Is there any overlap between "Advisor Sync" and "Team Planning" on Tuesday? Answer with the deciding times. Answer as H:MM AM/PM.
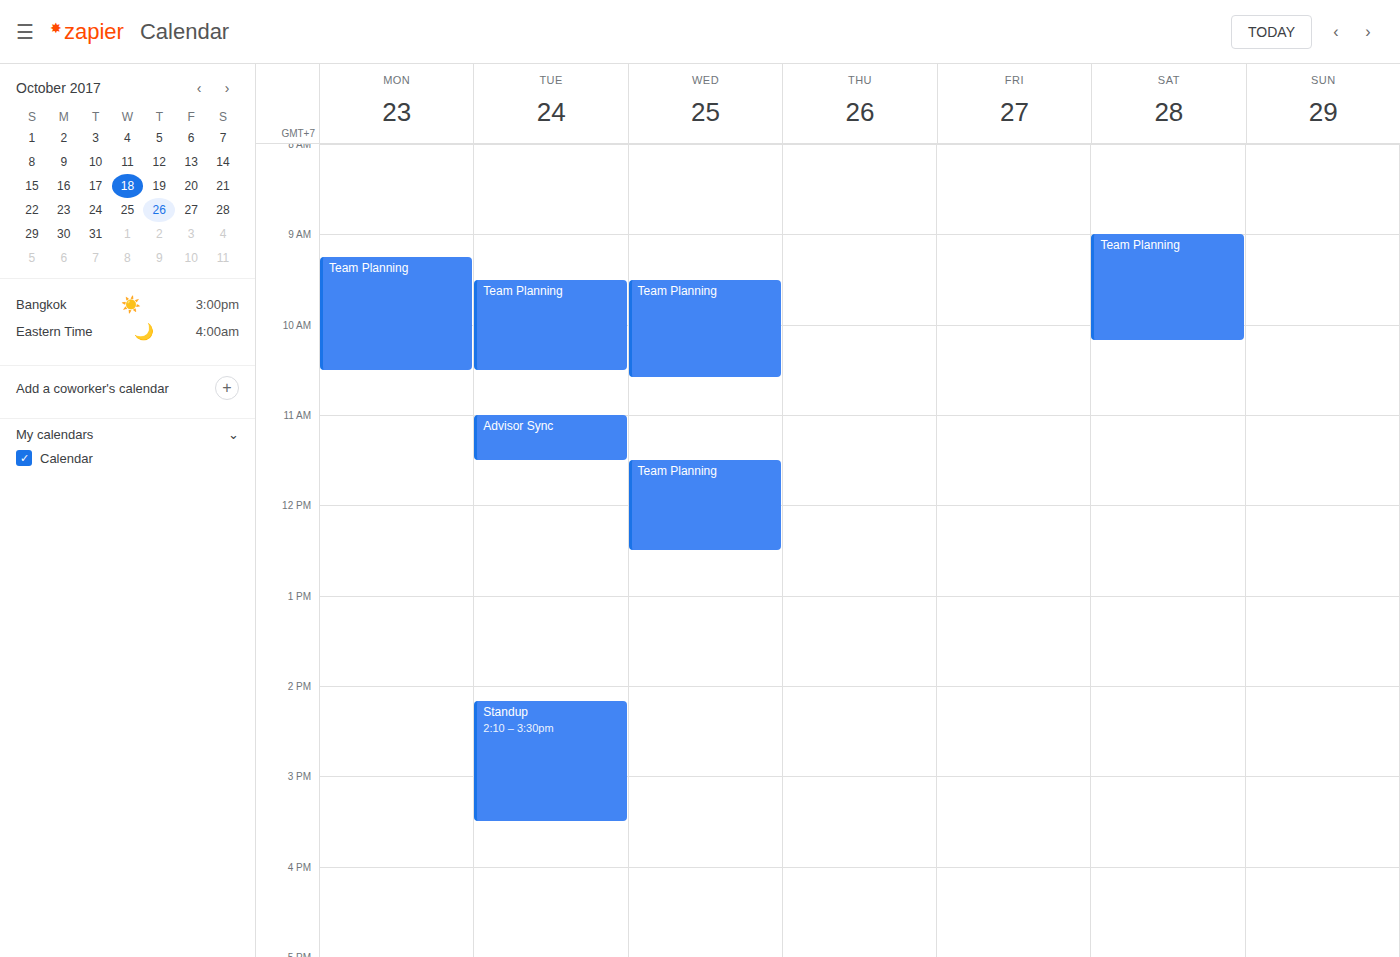
"Team Planning" ends at 10:30 AM and "Advisor Sync" starts at 11:00 AM -- no overlap.